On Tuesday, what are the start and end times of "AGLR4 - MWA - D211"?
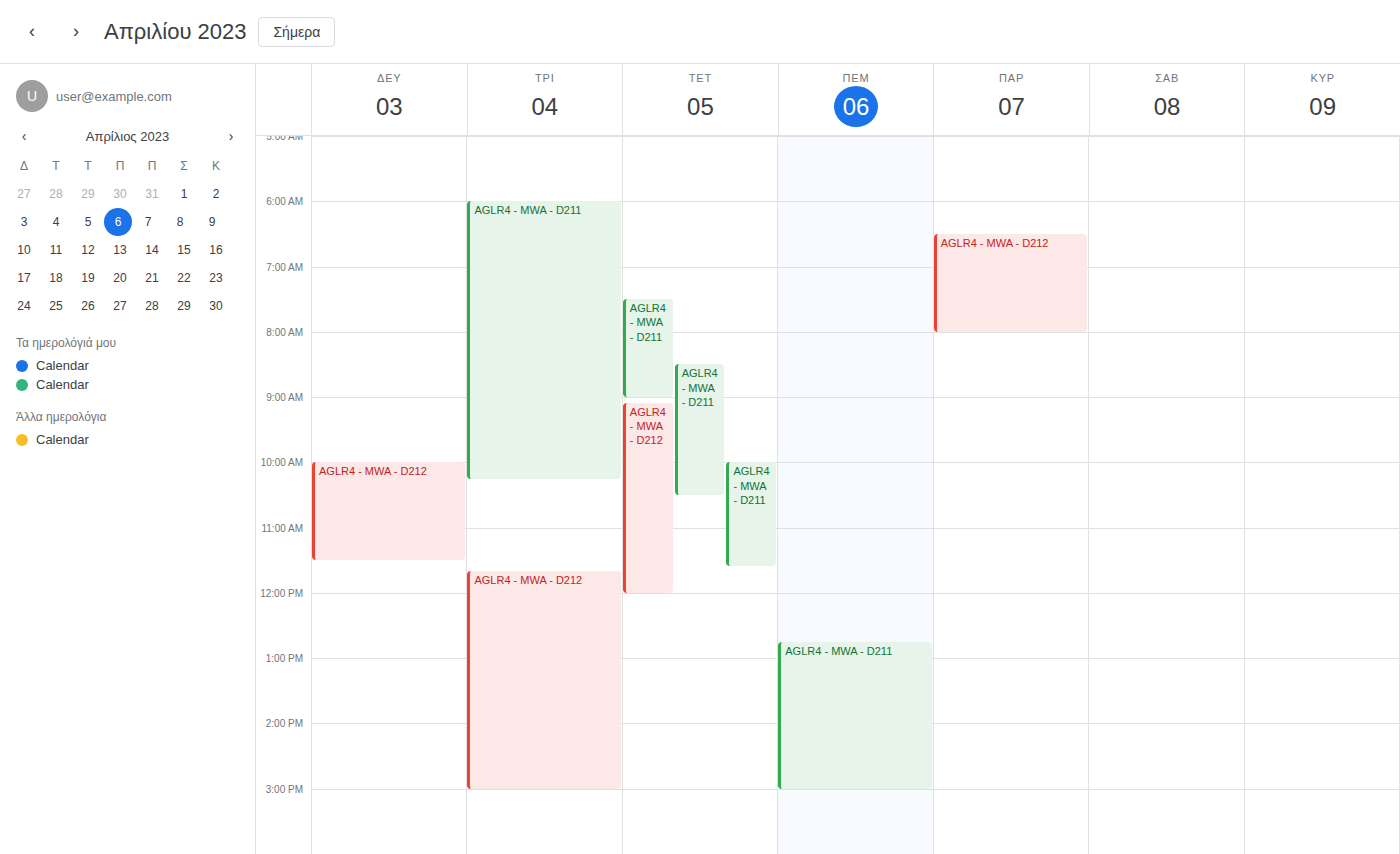
6:00 AM to 10:15 AM